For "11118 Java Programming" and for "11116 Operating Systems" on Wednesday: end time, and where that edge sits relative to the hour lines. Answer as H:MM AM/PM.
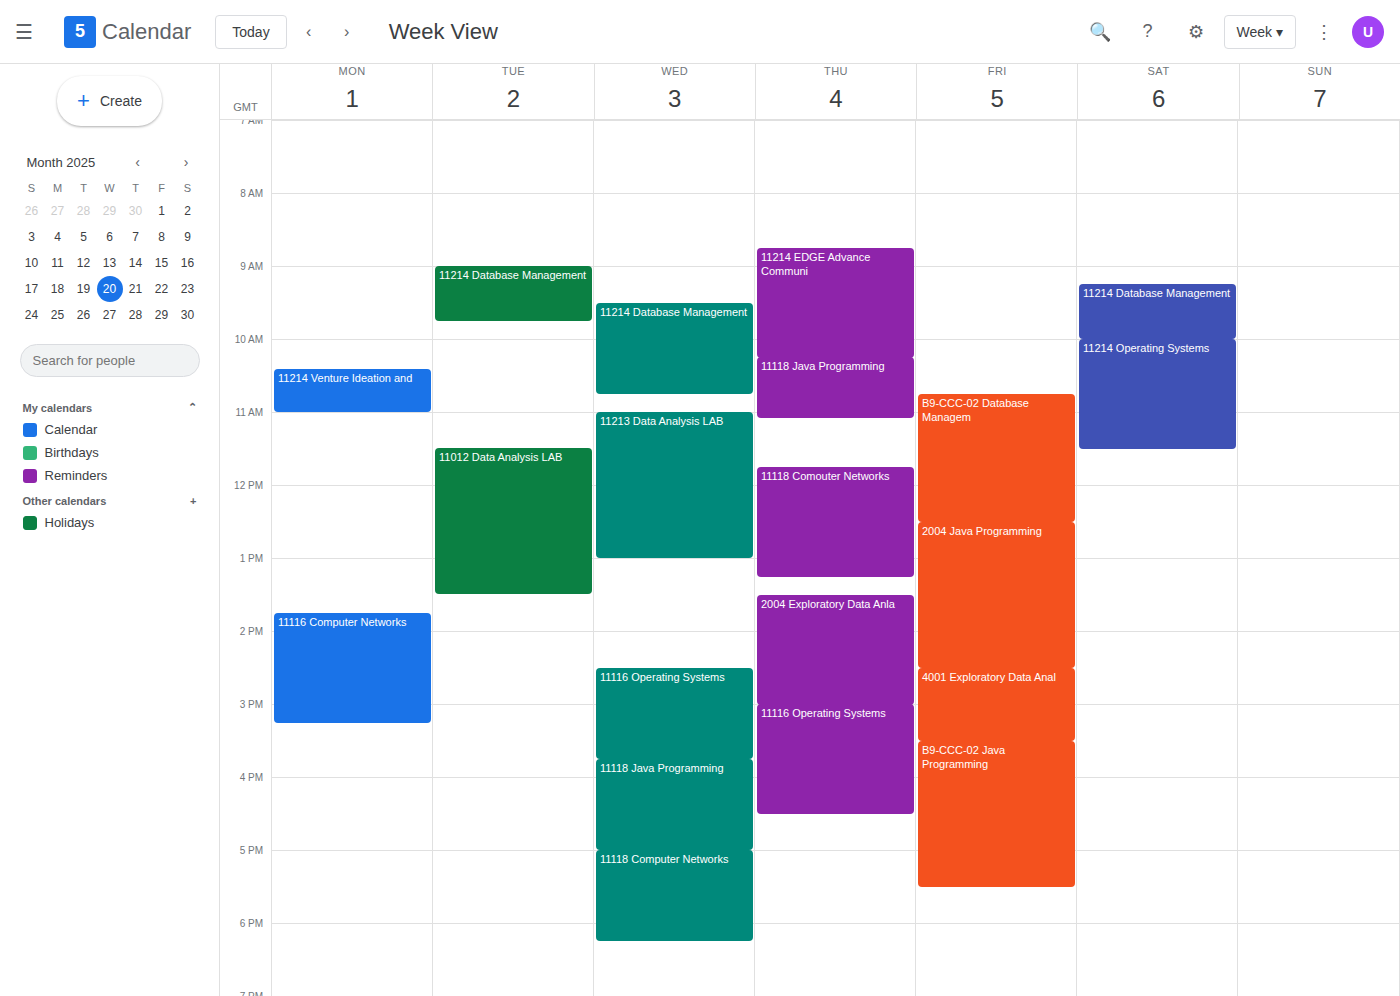
"11118 Java Programming": 5:00 PM, exactly on the 5 PM line. "11116 Operating Systems": 3:45 PM, neither: three quarters of the way from the 3 PM line to the 4 PM line.